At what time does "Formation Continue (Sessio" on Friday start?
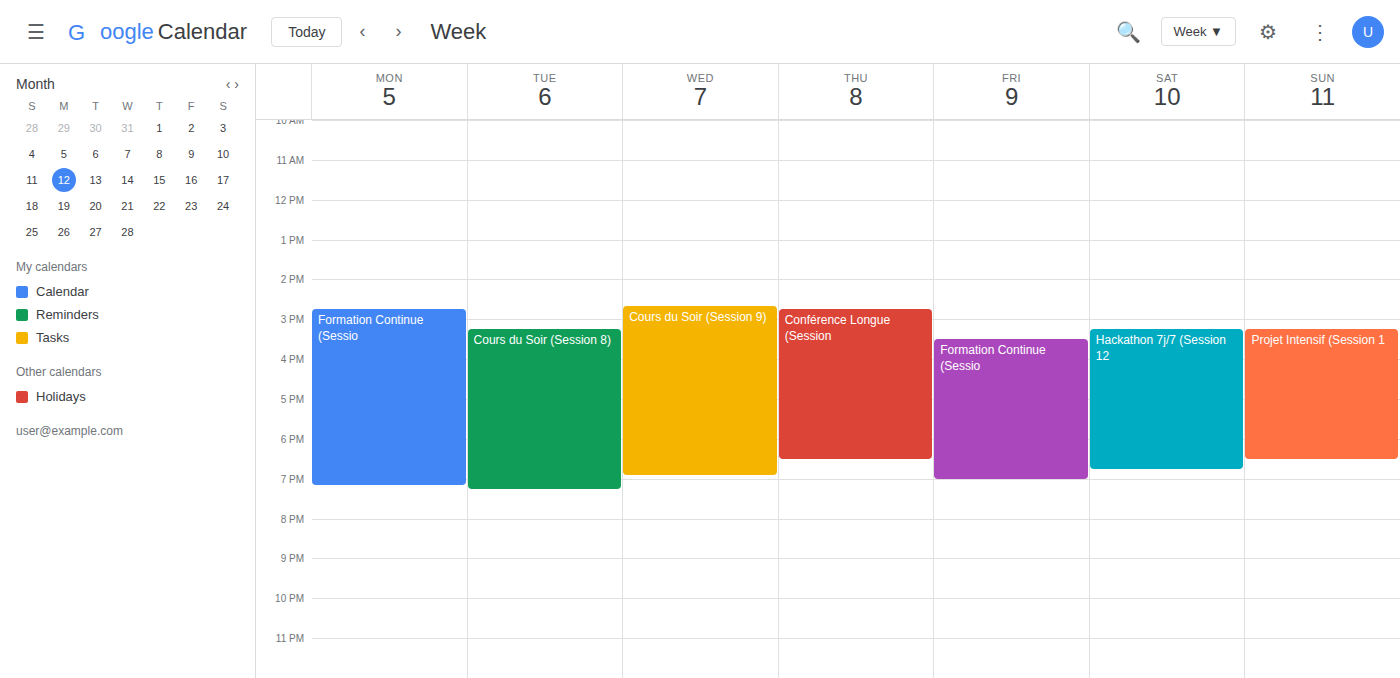
3:30 PM